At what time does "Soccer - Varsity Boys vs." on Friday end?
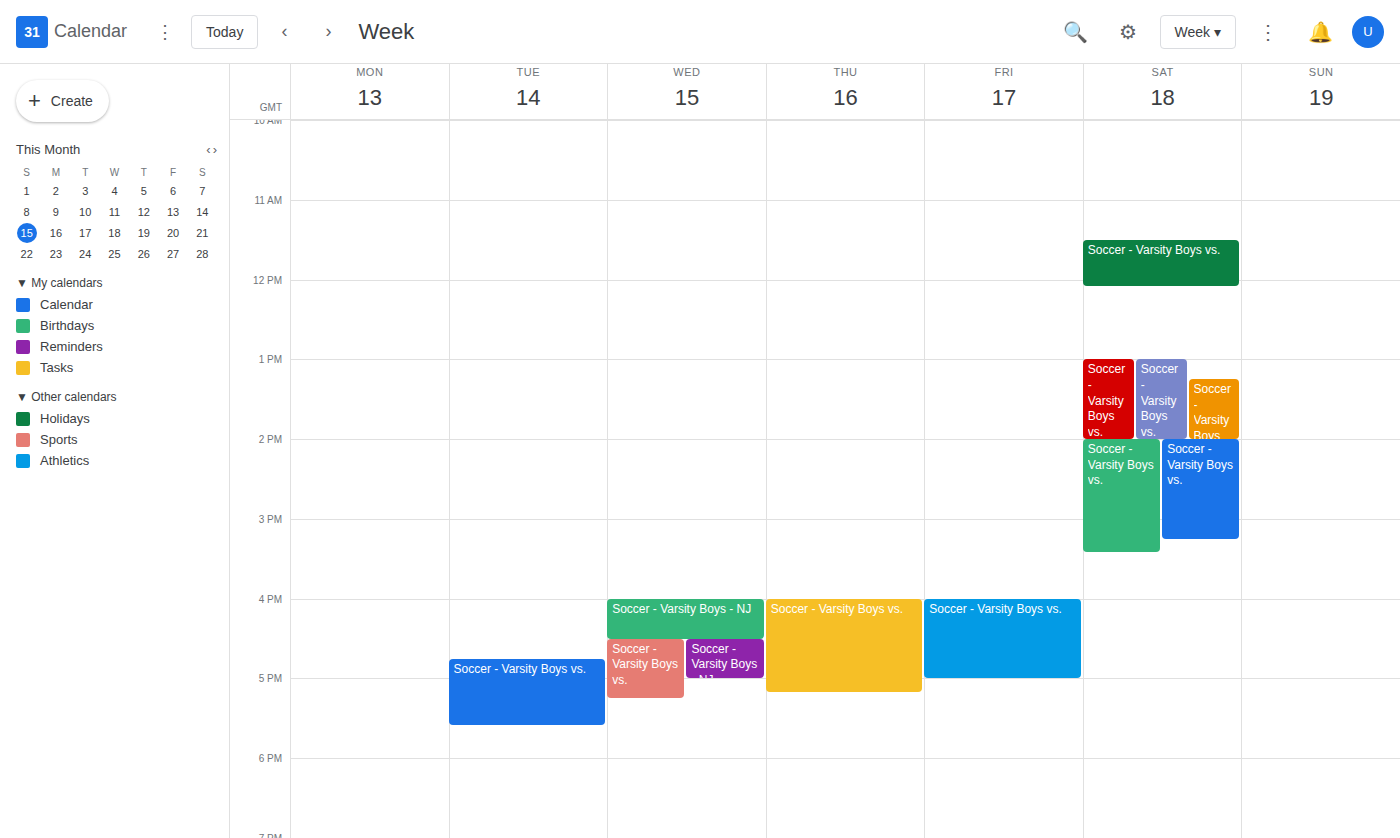
5:00 PM